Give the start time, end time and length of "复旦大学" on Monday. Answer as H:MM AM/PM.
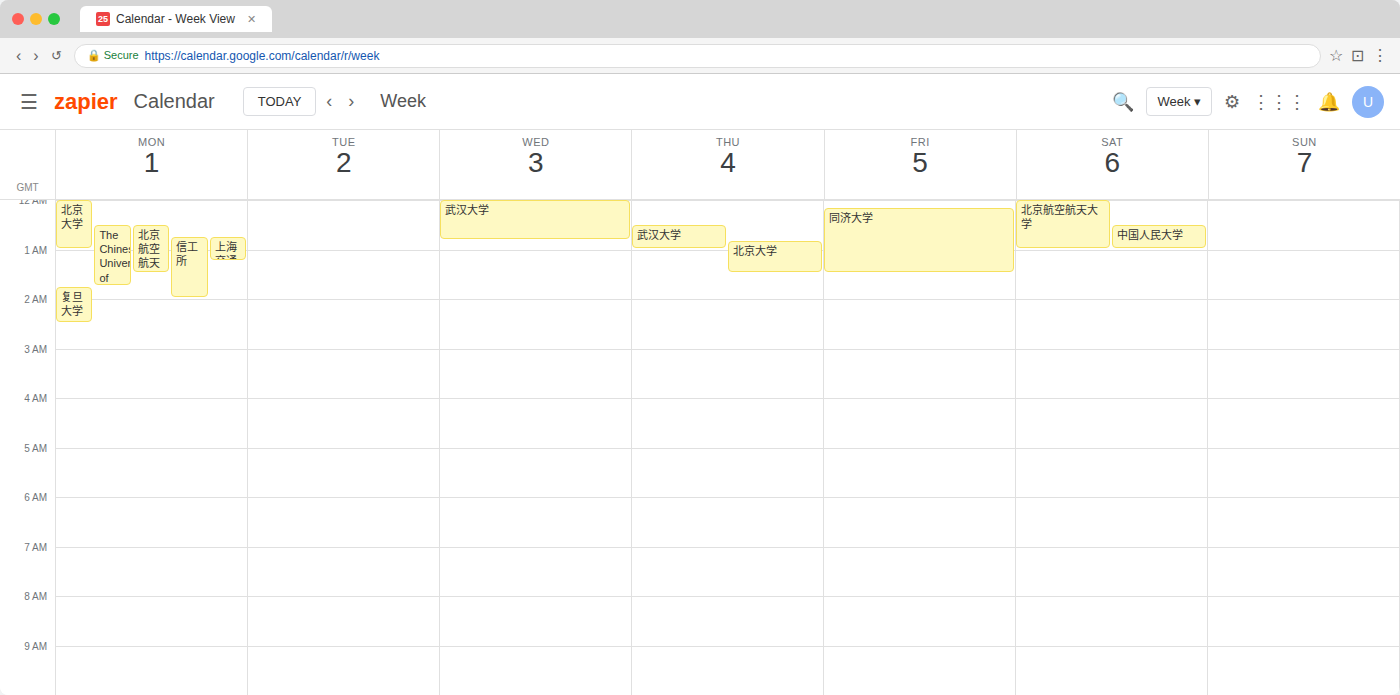
1:45 AM to 2:30 AM, 45 minutes